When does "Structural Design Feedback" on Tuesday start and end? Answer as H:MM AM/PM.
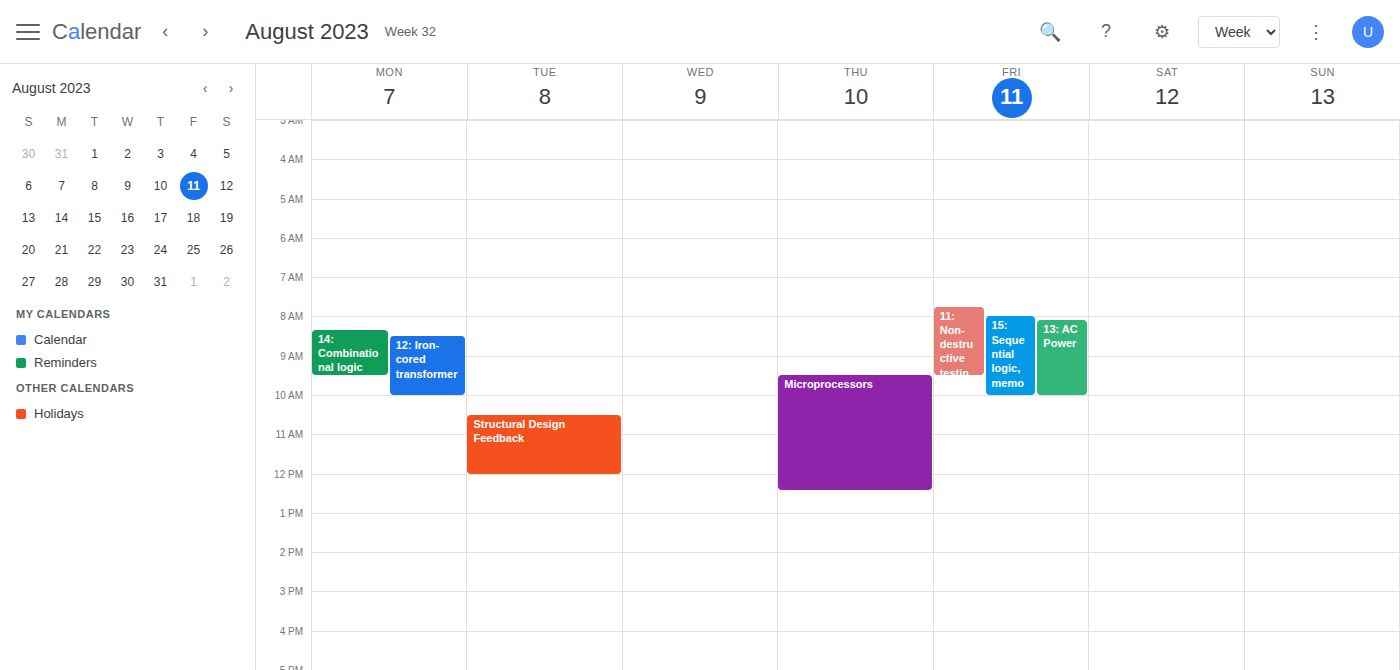
10:30 AM to 12:00 PM